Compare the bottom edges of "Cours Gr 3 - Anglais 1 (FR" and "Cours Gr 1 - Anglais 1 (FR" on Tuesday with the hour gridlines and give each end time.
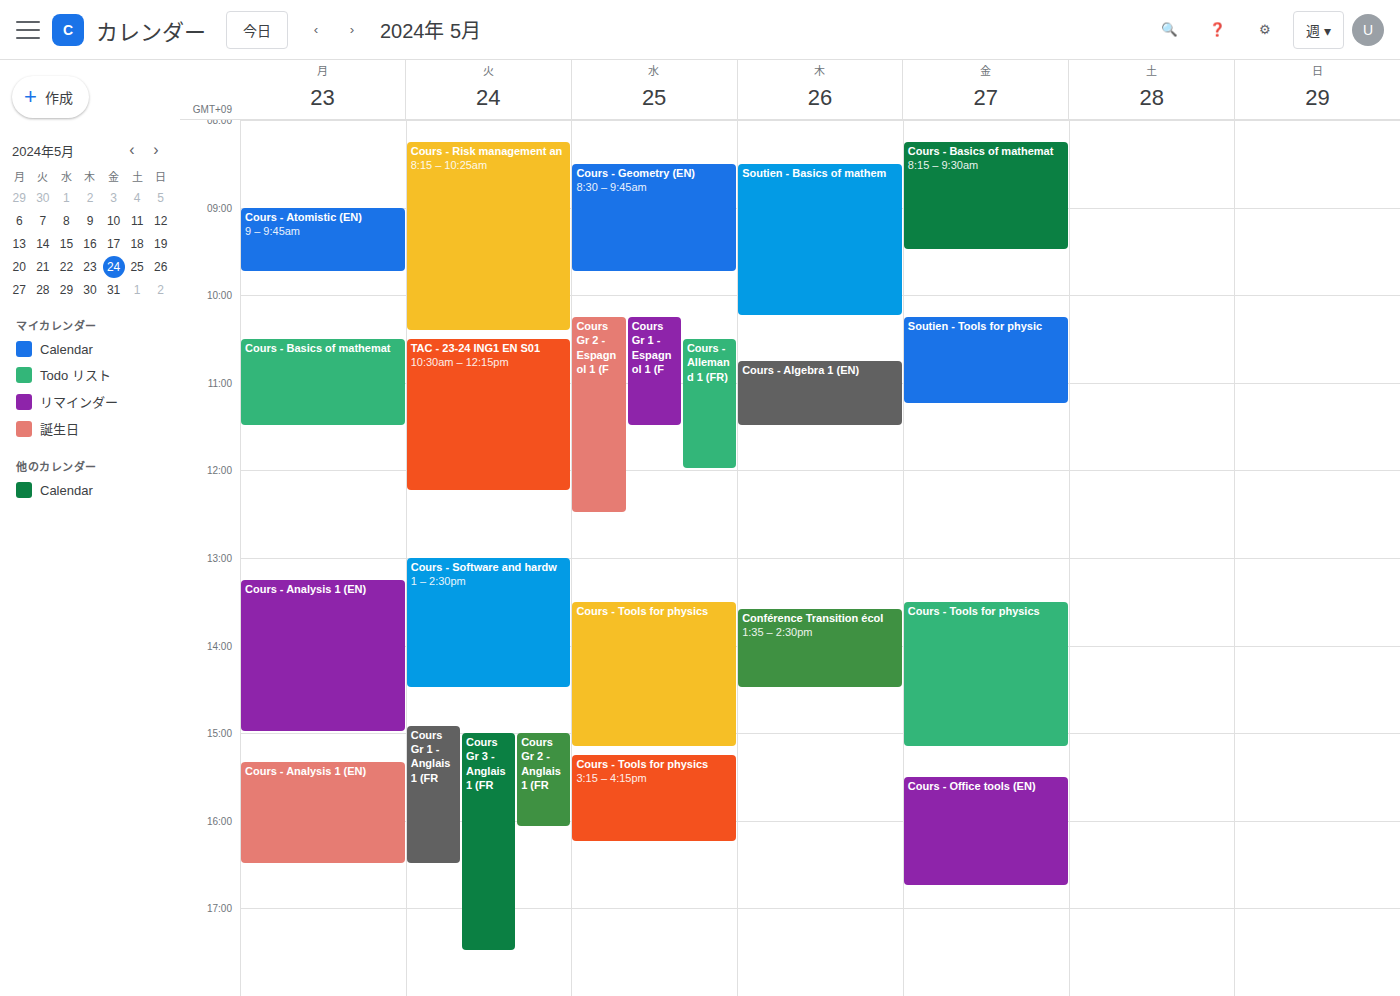
"Cours Gr 3 - Anglais 1 (FR": 17:30, halfway between the 17:00 and 18:00 lines. "Cours Gr 1 - Anglais 1 (FR": 16:30, halfway between the 16:00 and 17:00 lines.